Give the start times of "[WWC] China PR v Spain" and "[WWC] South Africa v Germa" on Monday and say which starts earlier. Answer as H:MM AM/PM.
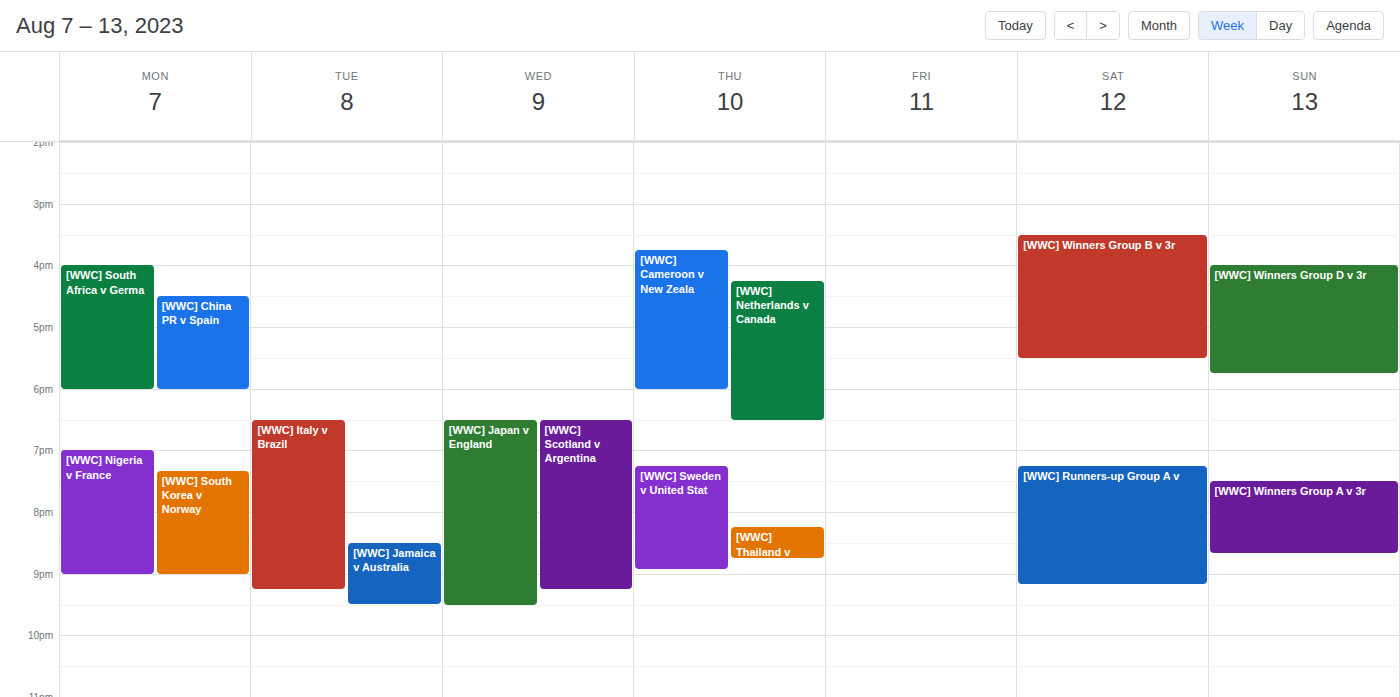
"[WWC] South Africa v Germa" 4:00 PM; "[WWC] China PR v Spain" 4:30 PM.